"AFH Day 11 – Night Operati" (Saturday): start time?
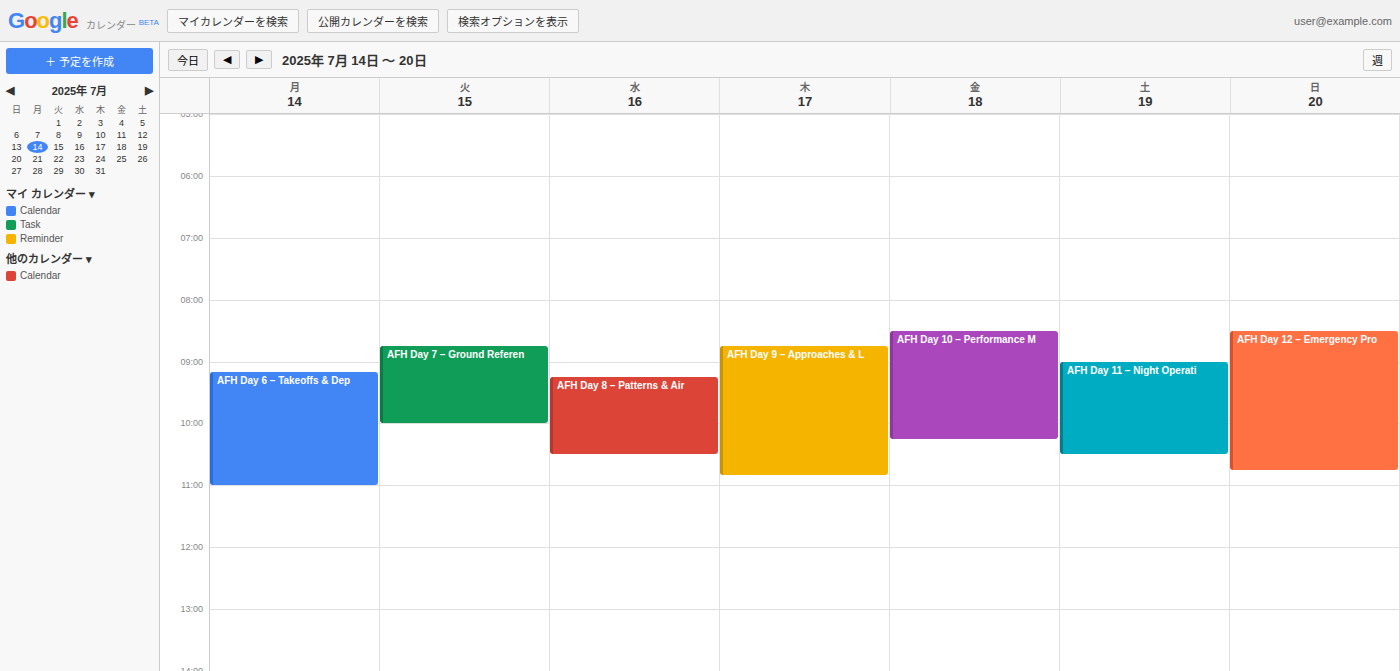
09:00